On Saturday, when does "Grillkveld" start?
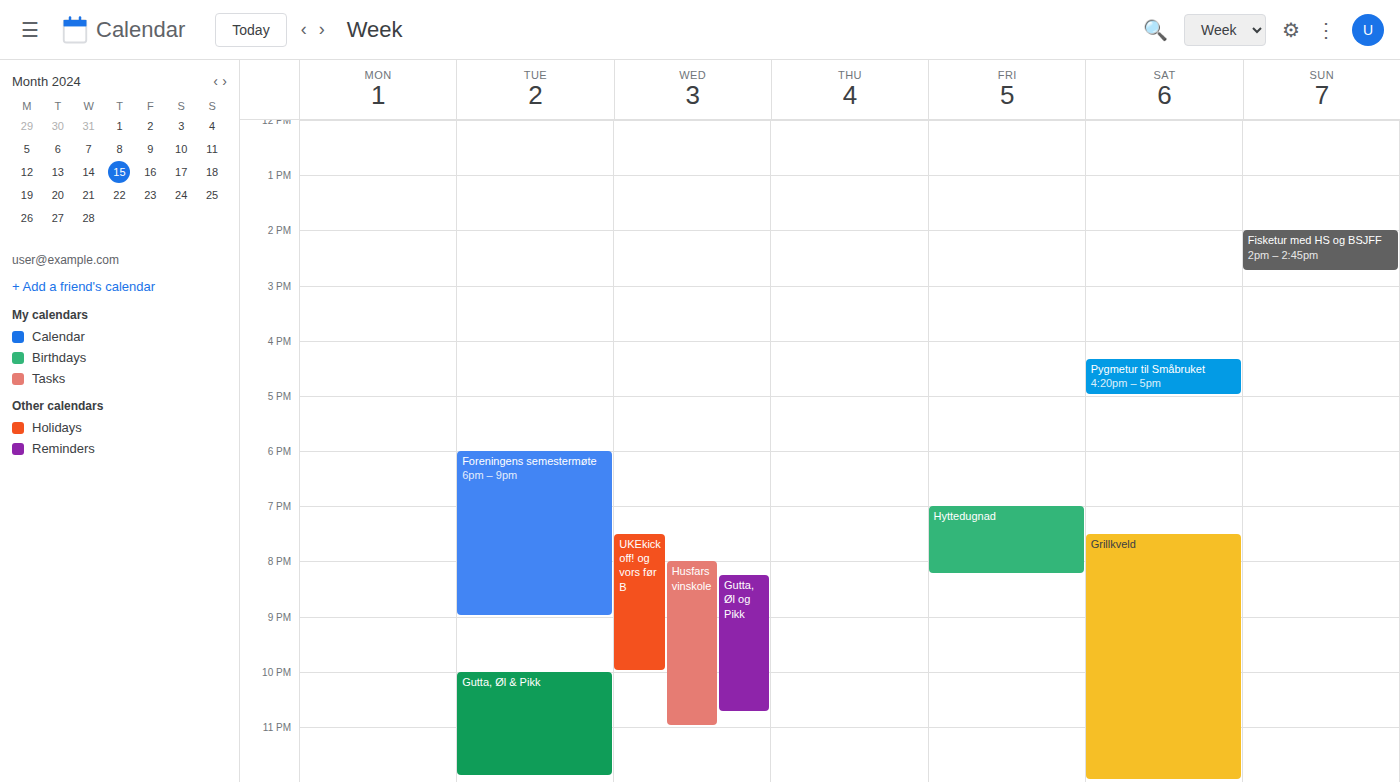
7:30 PM